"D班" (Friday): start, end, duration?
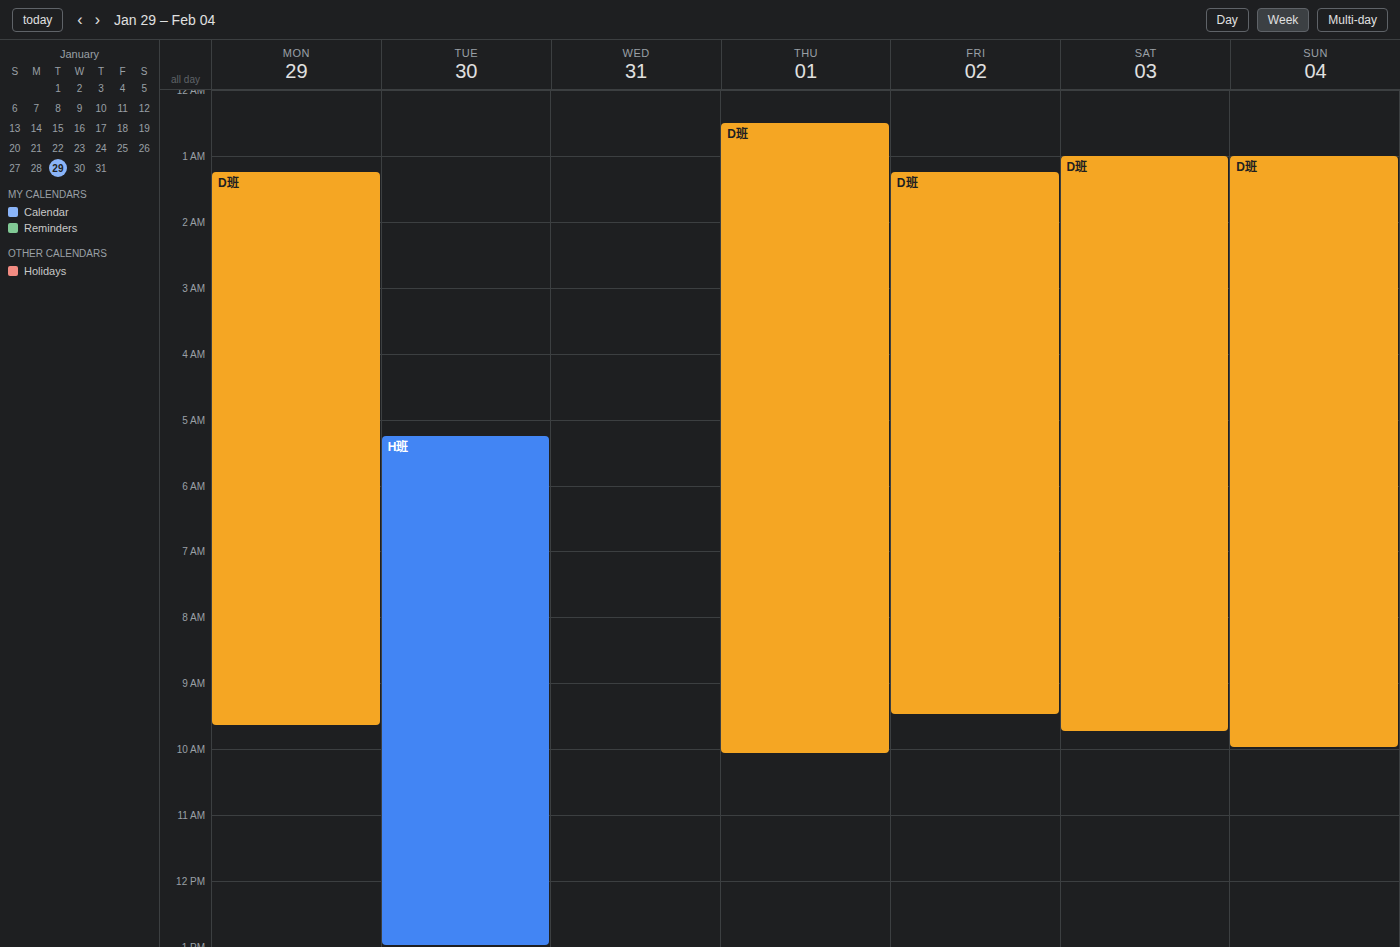
01:15 to 09:30, 8 hours 15 minutes